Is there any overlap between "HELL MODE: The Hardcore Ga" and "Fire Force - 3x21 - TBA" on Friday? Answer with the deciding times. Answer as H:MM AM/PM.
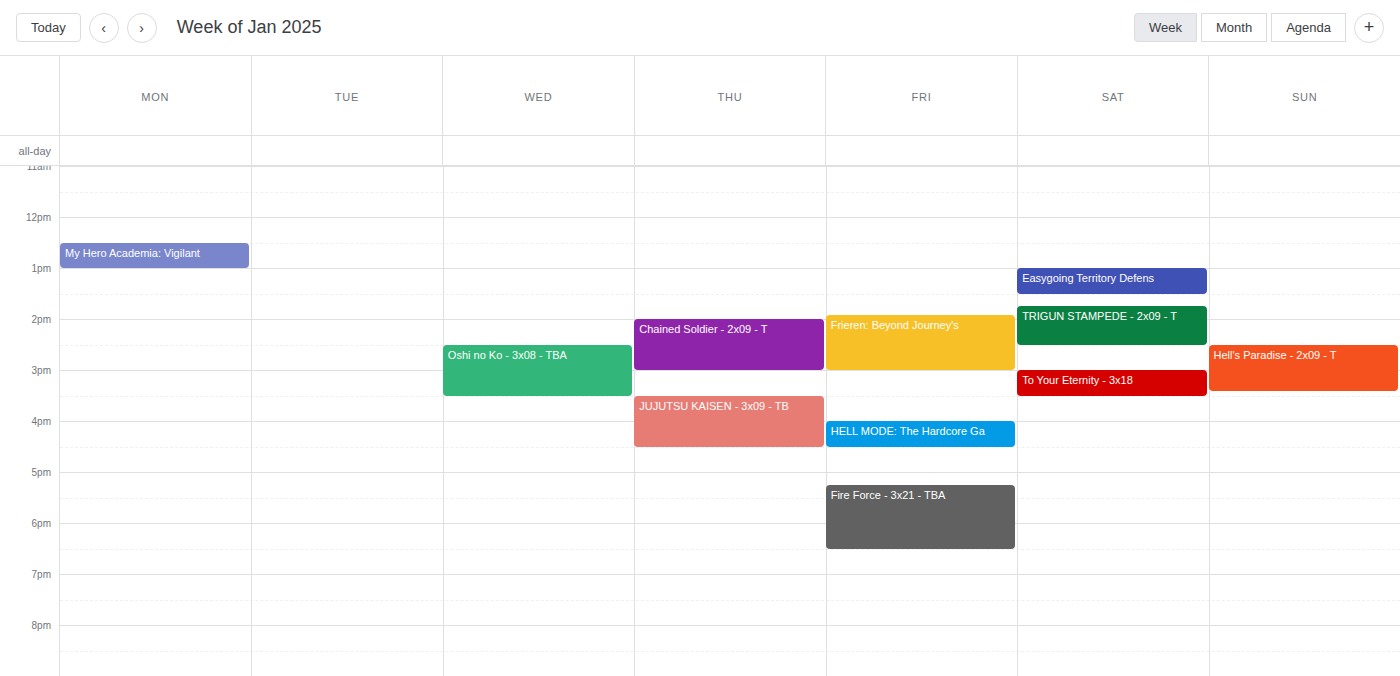
"HELL MODE: The Hardcore Ga" ends at 4:30 PM and "Fire Force - 3x21 - TBA" starts at 5:15 PM -- no overlap.